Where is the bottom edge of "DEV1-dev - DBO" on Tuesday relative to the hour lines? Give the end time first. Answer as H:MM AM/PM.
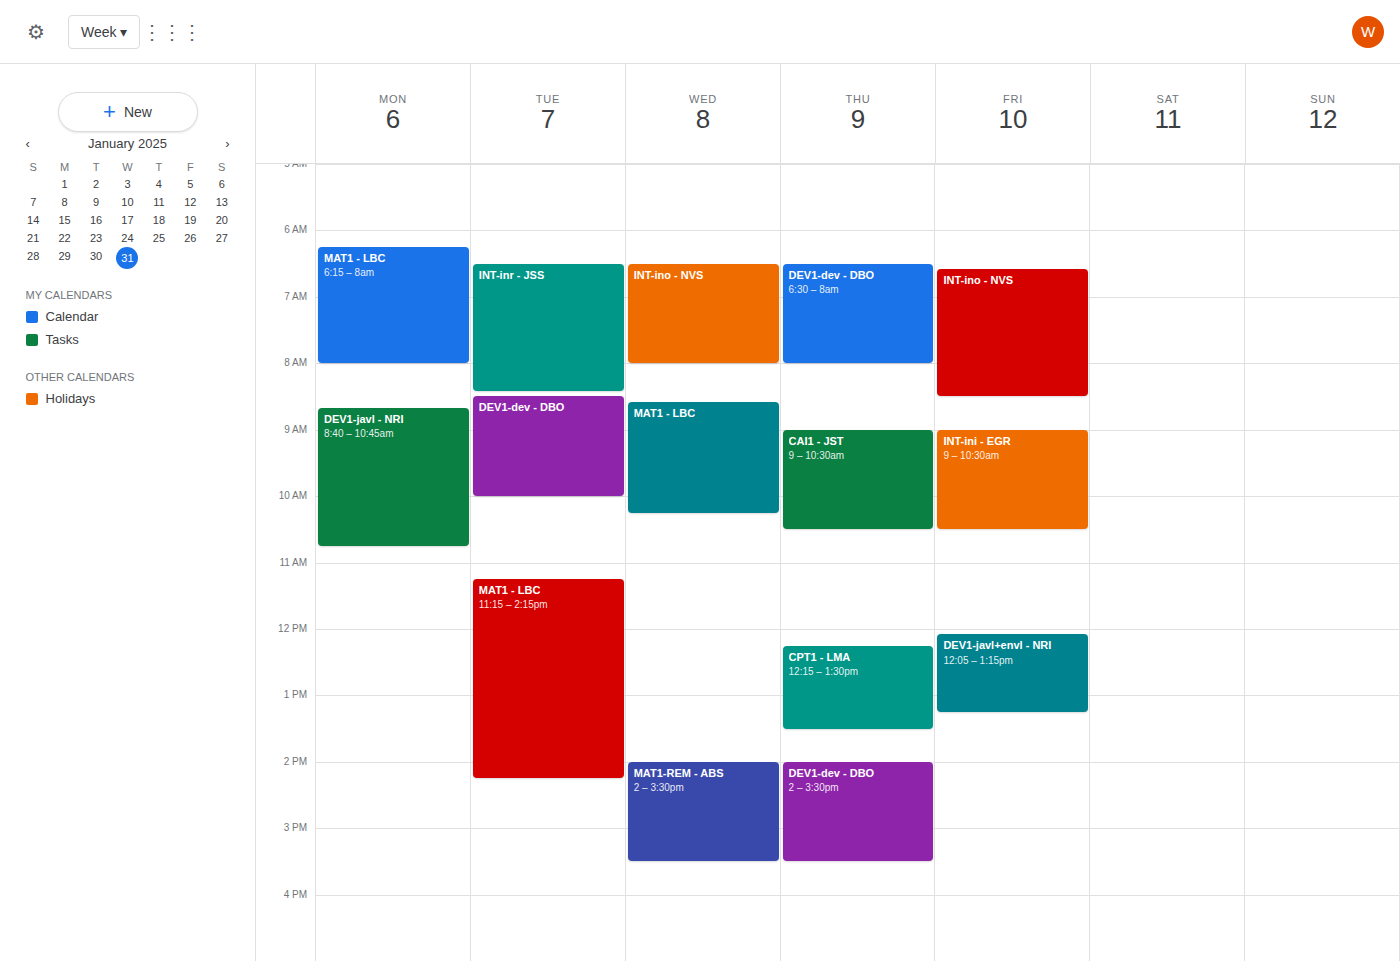
10:00 AM -- exactly on the 10 AM line.